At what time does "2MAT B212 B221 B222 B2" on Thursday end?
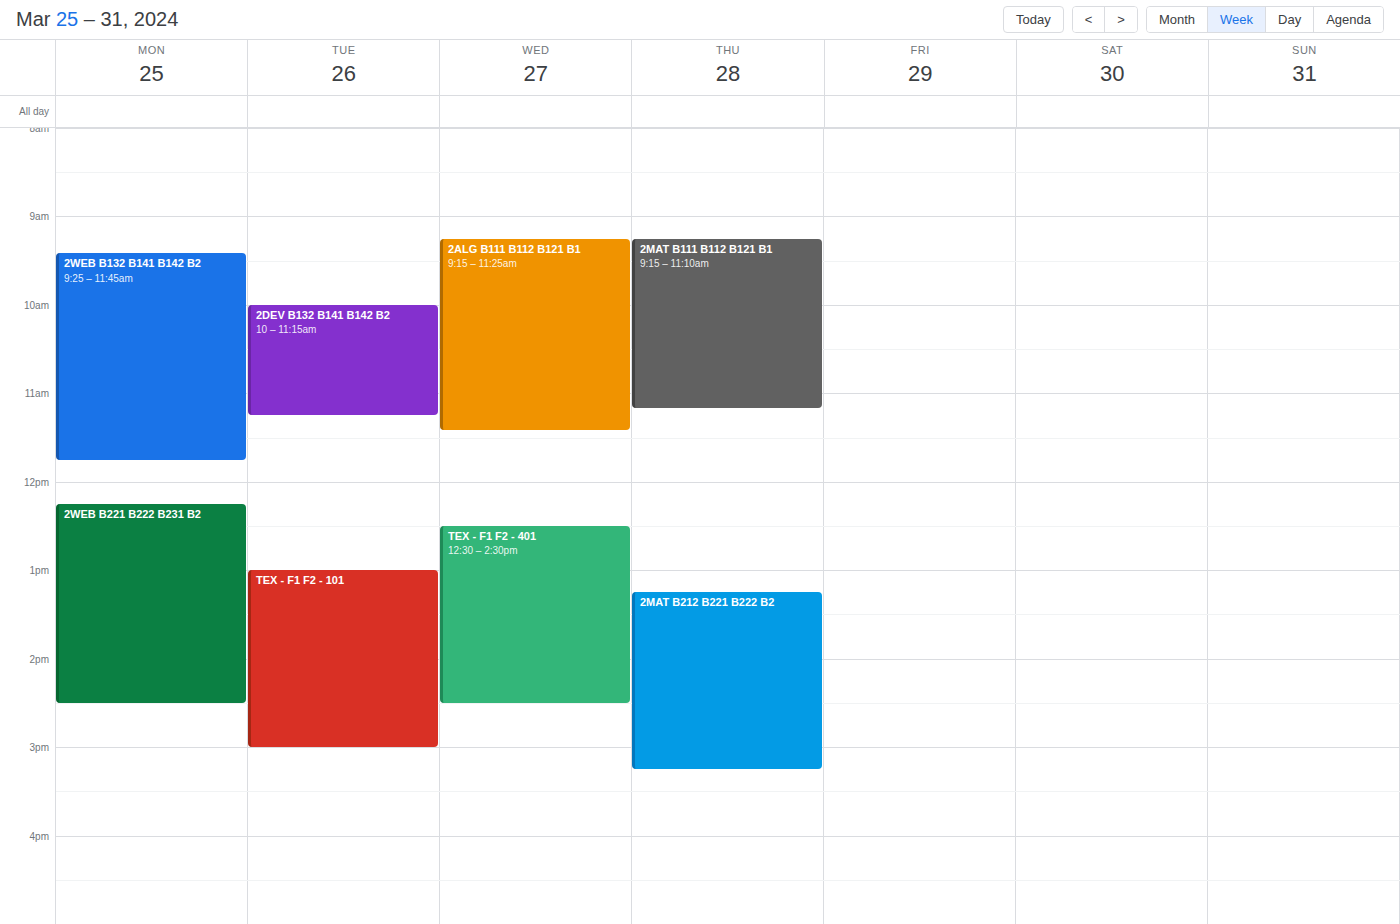
3:15 PM